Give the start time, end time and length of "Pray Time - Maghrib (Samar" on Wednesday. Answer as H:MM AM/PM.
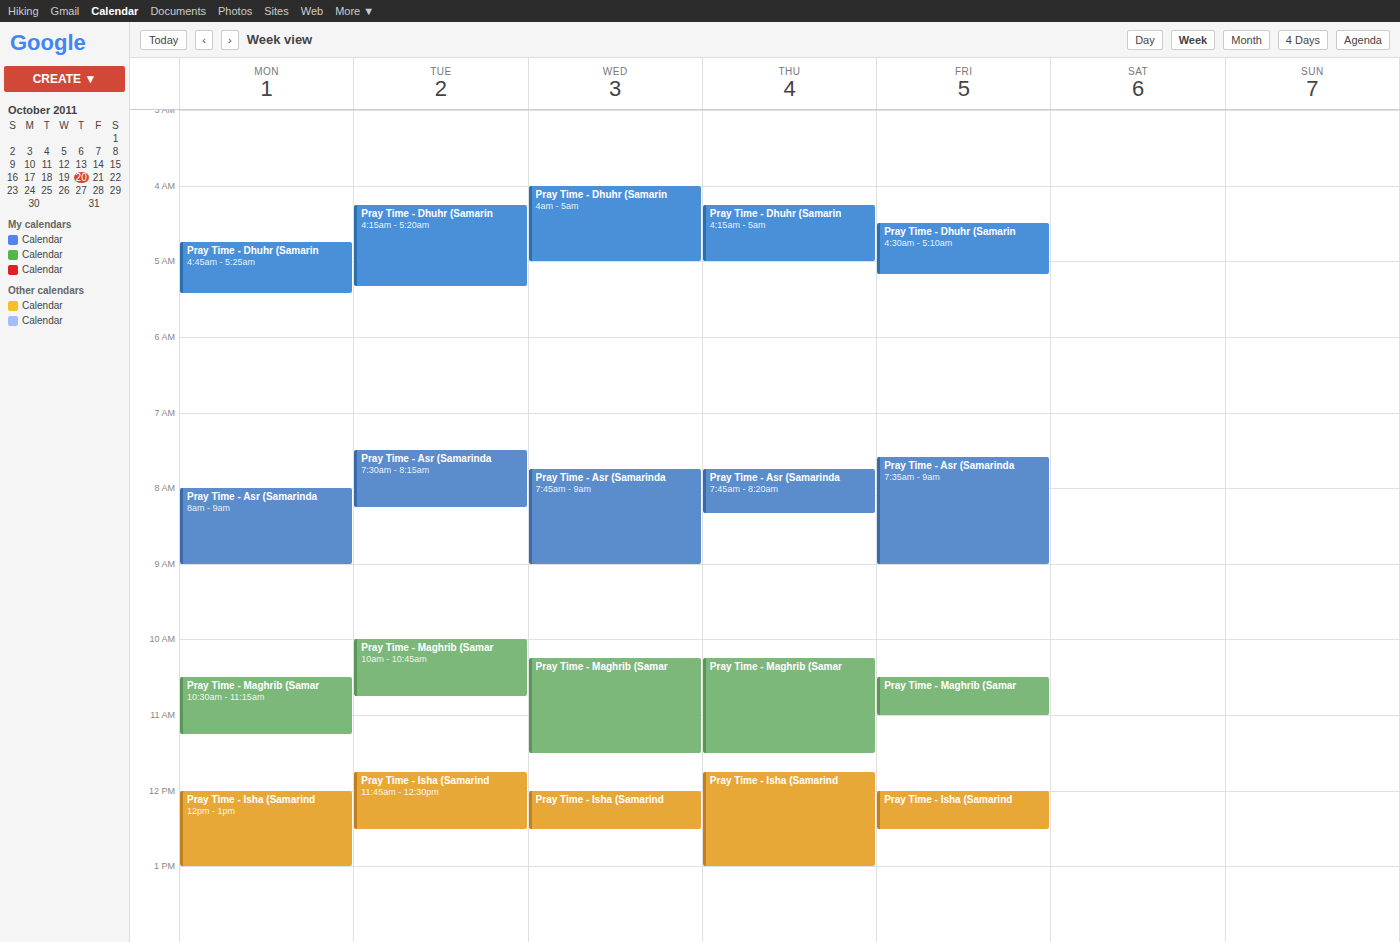
10:15 AM to 11:30 AM, 1 hour 15 minutes